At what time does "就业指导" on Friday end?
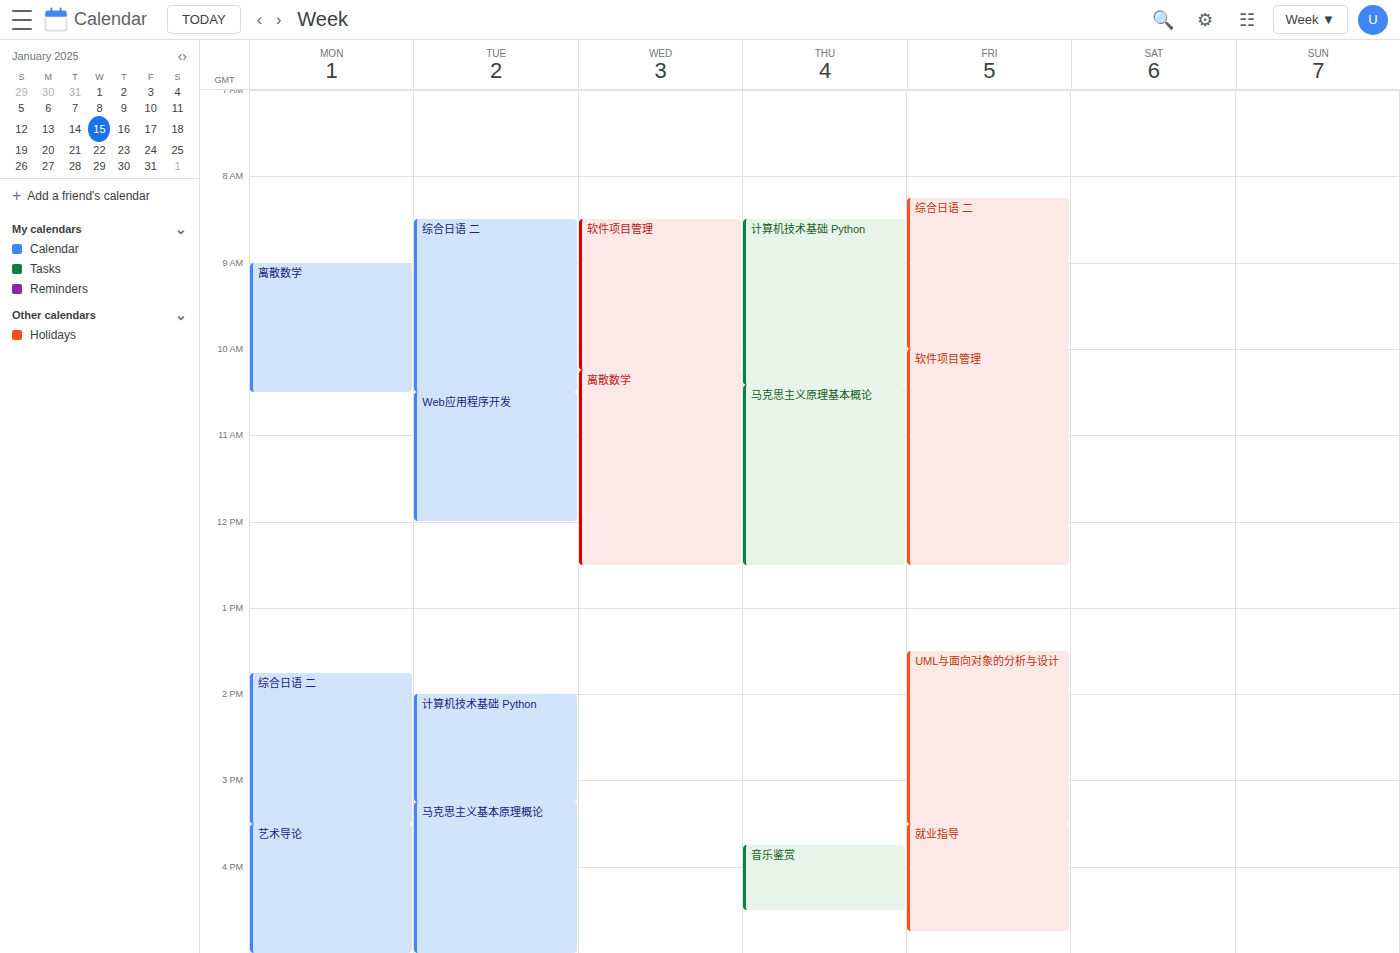
4:45 PM